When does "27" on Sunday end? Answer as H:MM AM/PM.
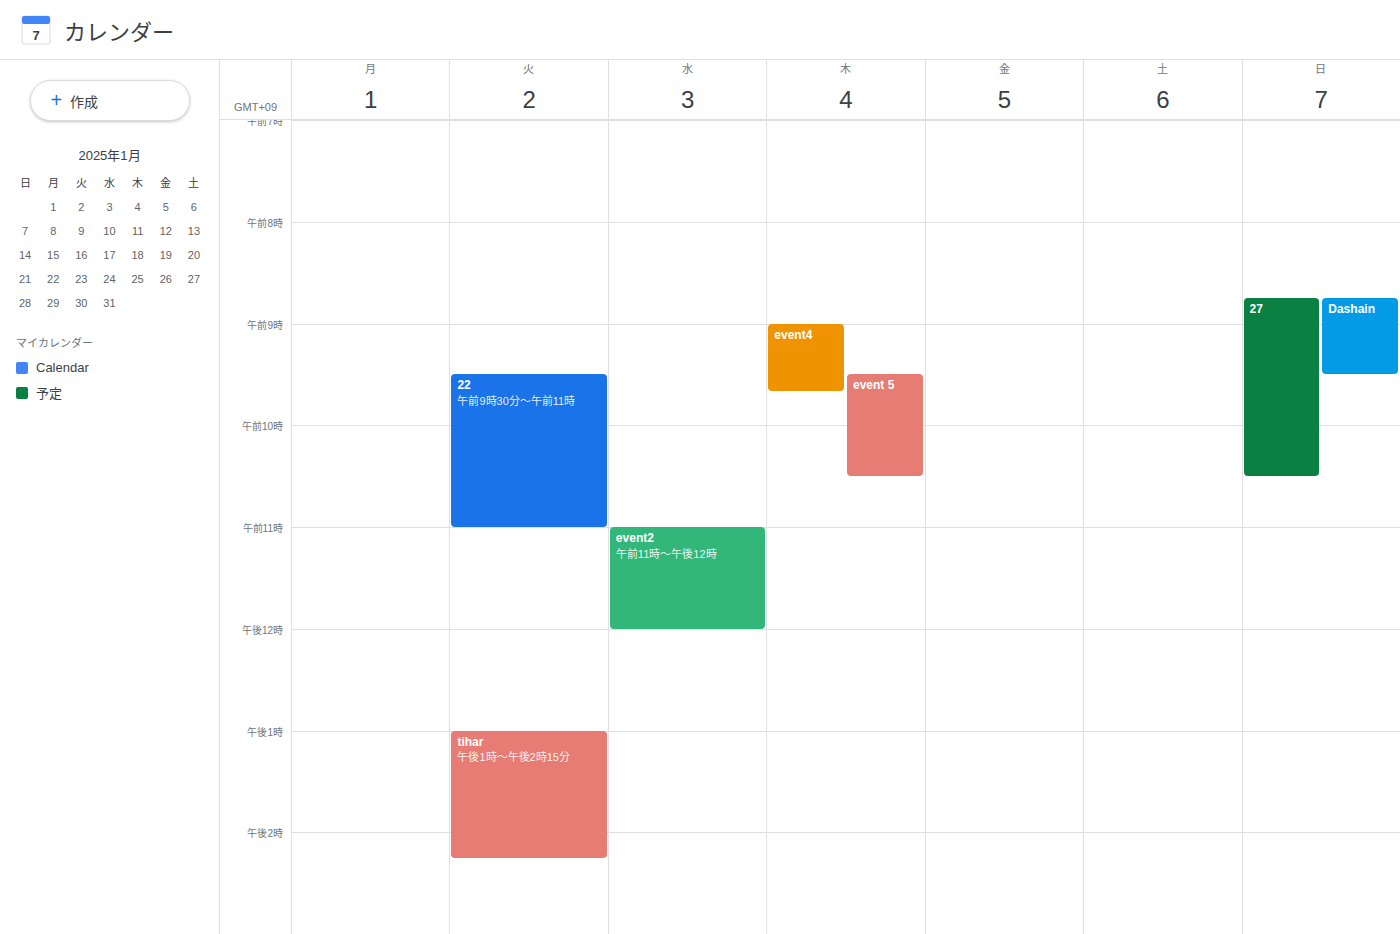
10:30 AM